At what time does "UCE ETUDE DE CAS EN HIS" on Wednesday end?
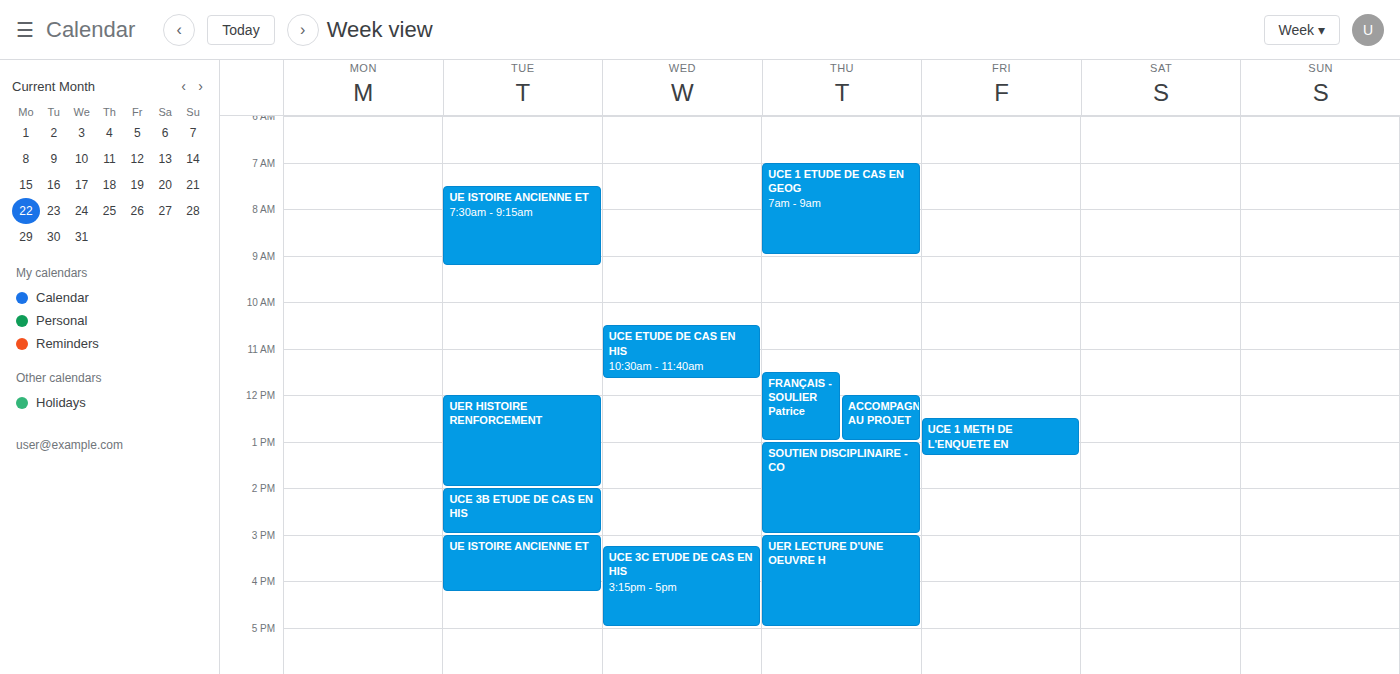
11:40 AM